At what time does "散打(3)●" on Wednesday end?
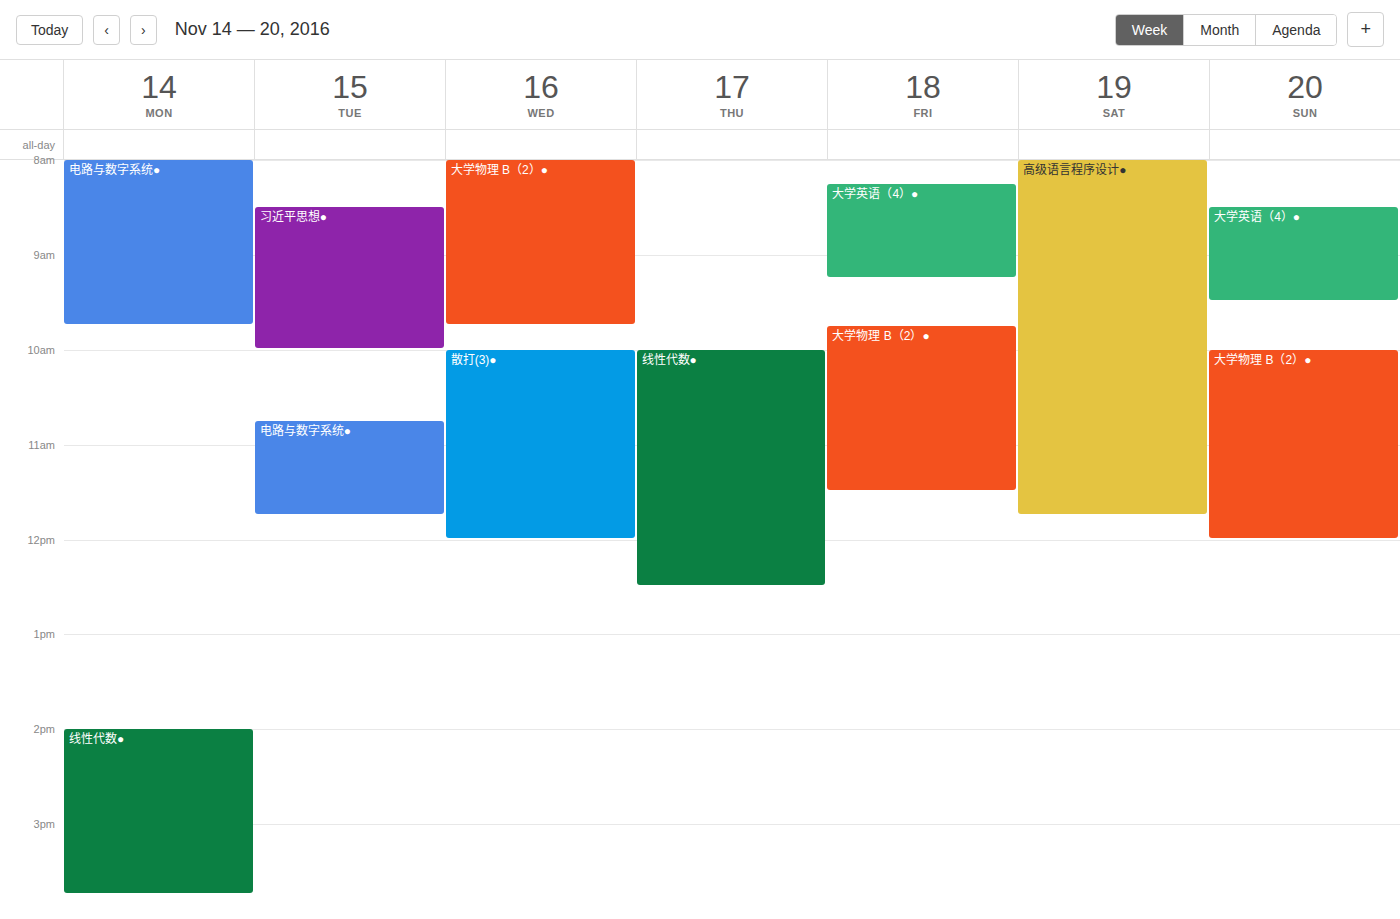
12:00 PM